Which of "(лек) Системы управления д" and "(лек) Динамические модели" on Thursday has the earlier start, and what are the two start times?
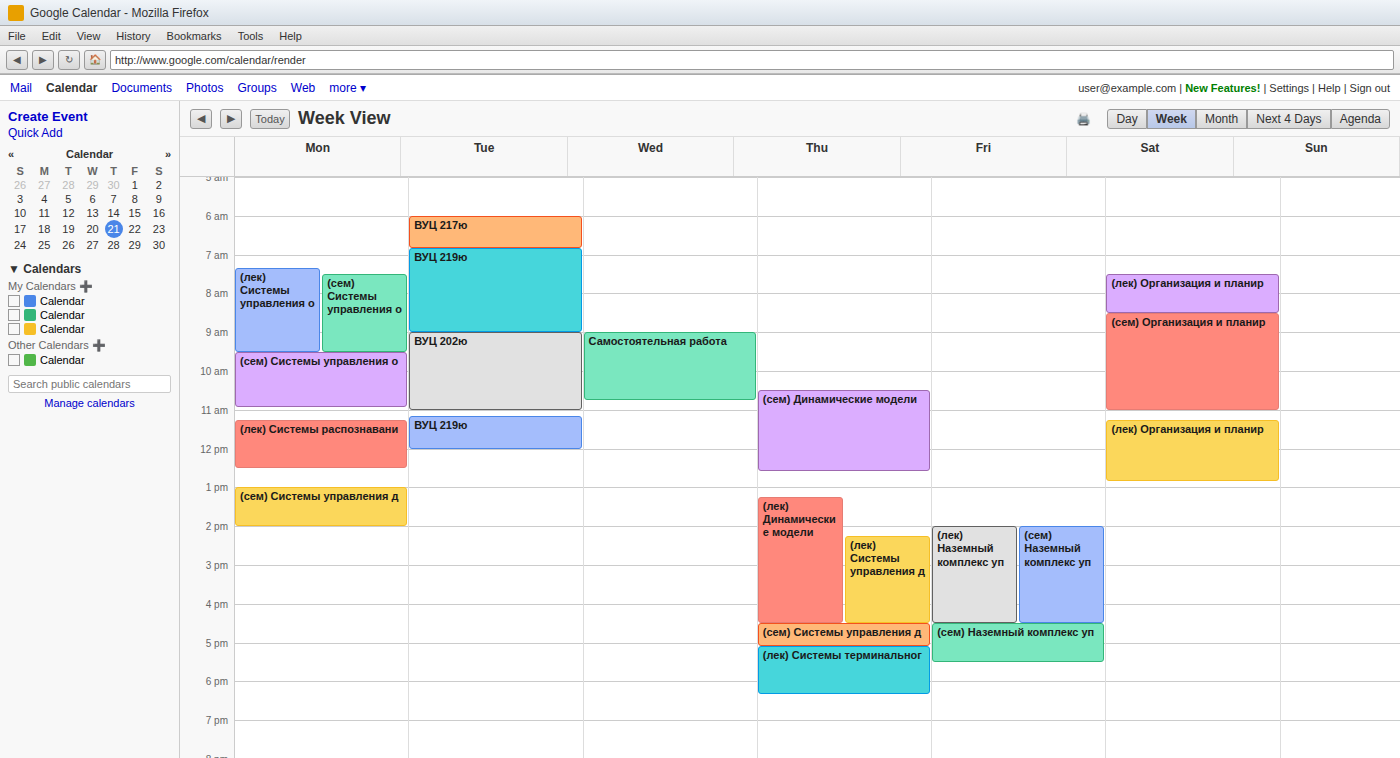
"(лек) Динамические модели" 1:15 PM; "(лек) Системы управления д" 2:15 PM.